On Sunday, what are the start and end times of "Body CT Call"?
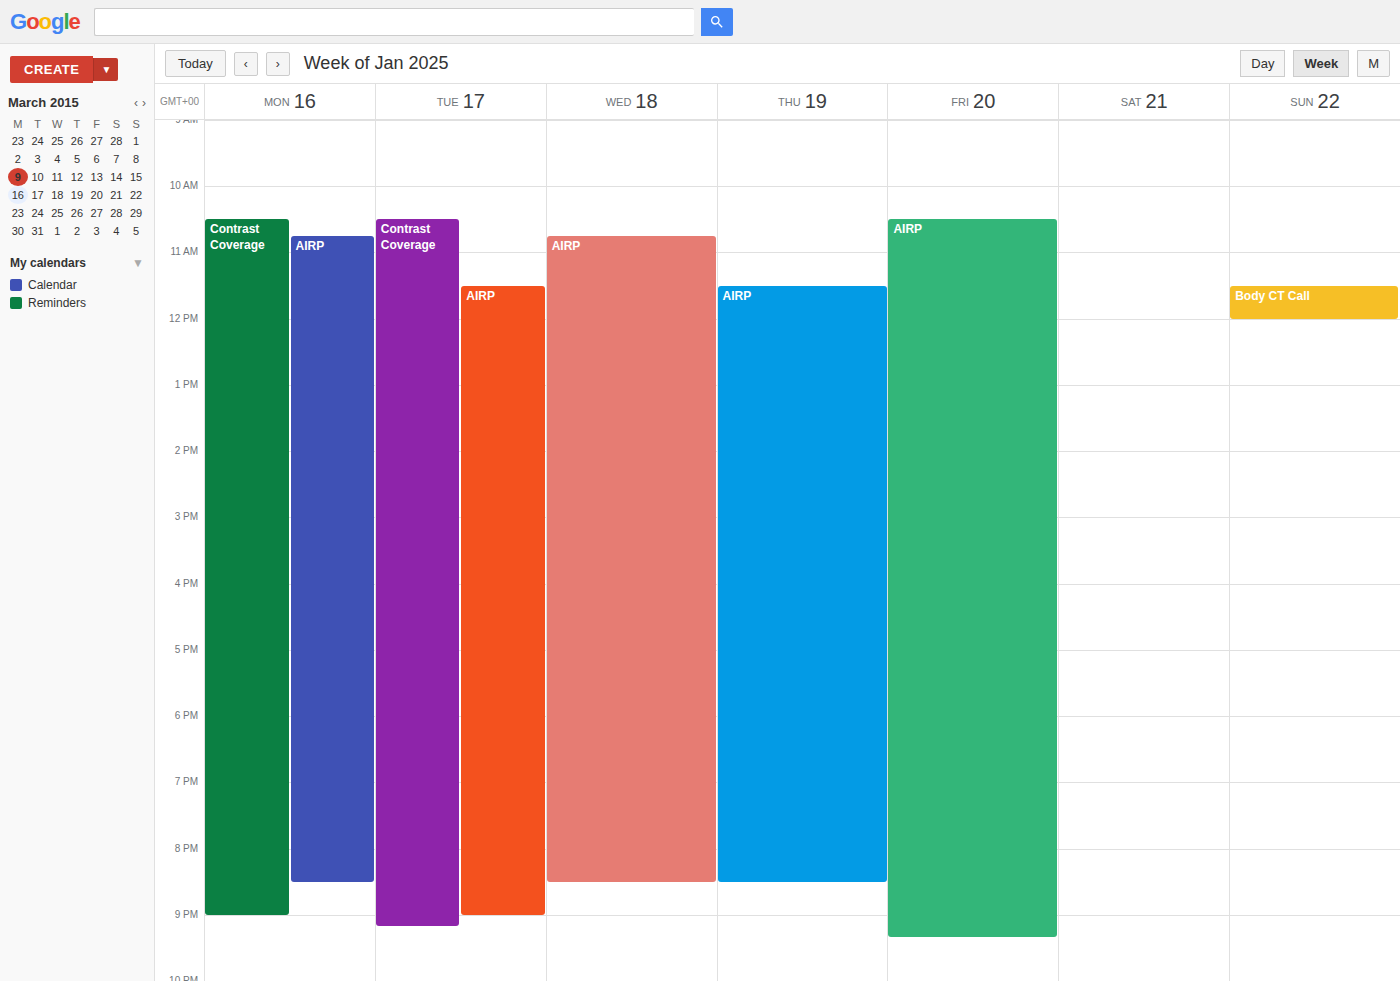
11:30 AM to 12:00 PM